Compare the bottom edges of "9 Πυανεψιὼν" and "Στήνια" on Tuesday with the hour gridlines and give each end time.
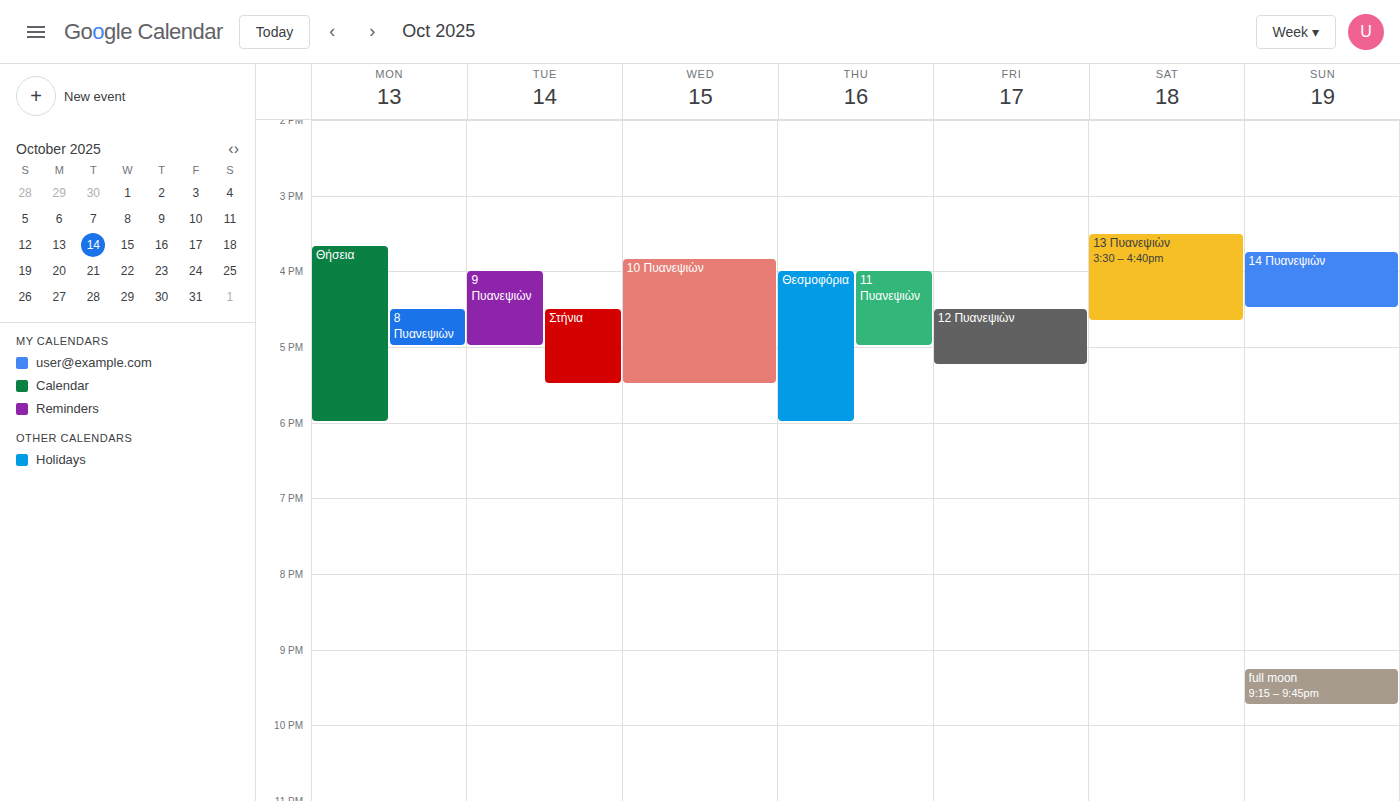
"9 Πυανεψιὼν": 5:00 PM, exactly on the 5 PM line. "Στήνια": 5:30 PM, halfway between the 5 PM and 6 PM lines.